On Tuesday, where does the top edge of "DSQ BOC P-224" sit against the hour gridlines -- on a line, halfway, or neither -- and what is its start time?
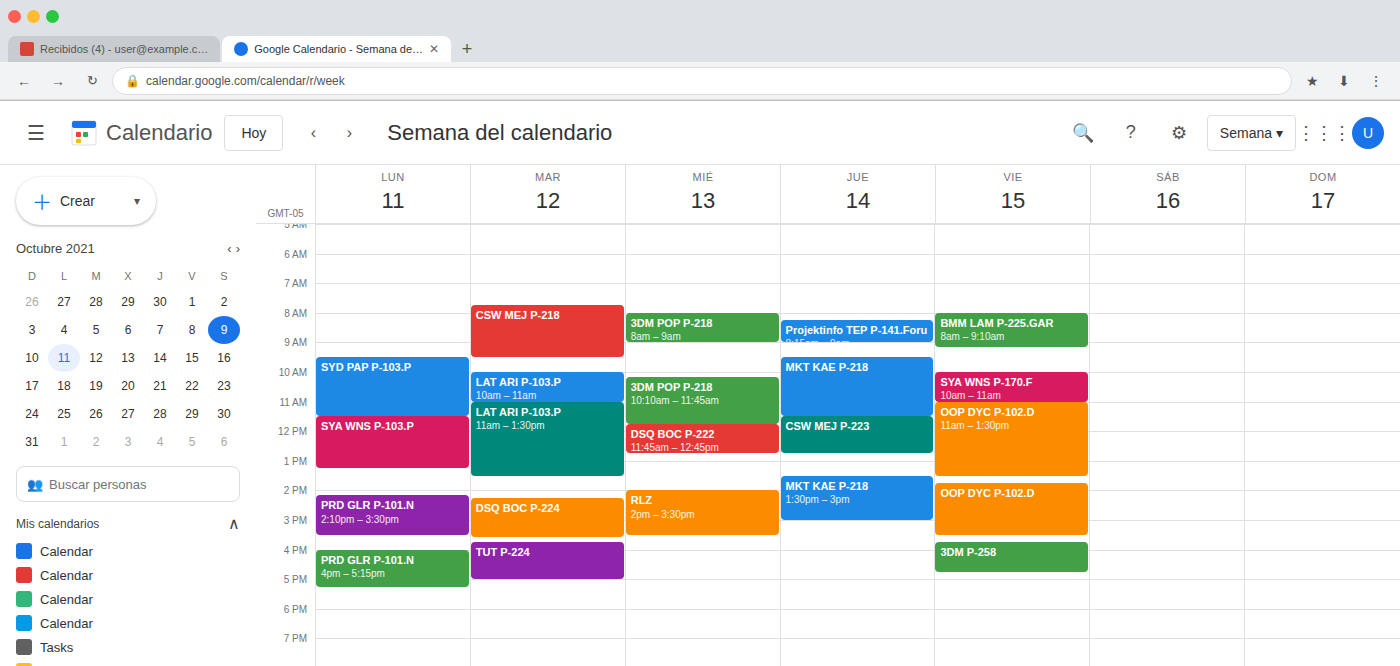
2:15 PM -- neither: a quarter of the way from the 2 PM line to the 3 PM line.